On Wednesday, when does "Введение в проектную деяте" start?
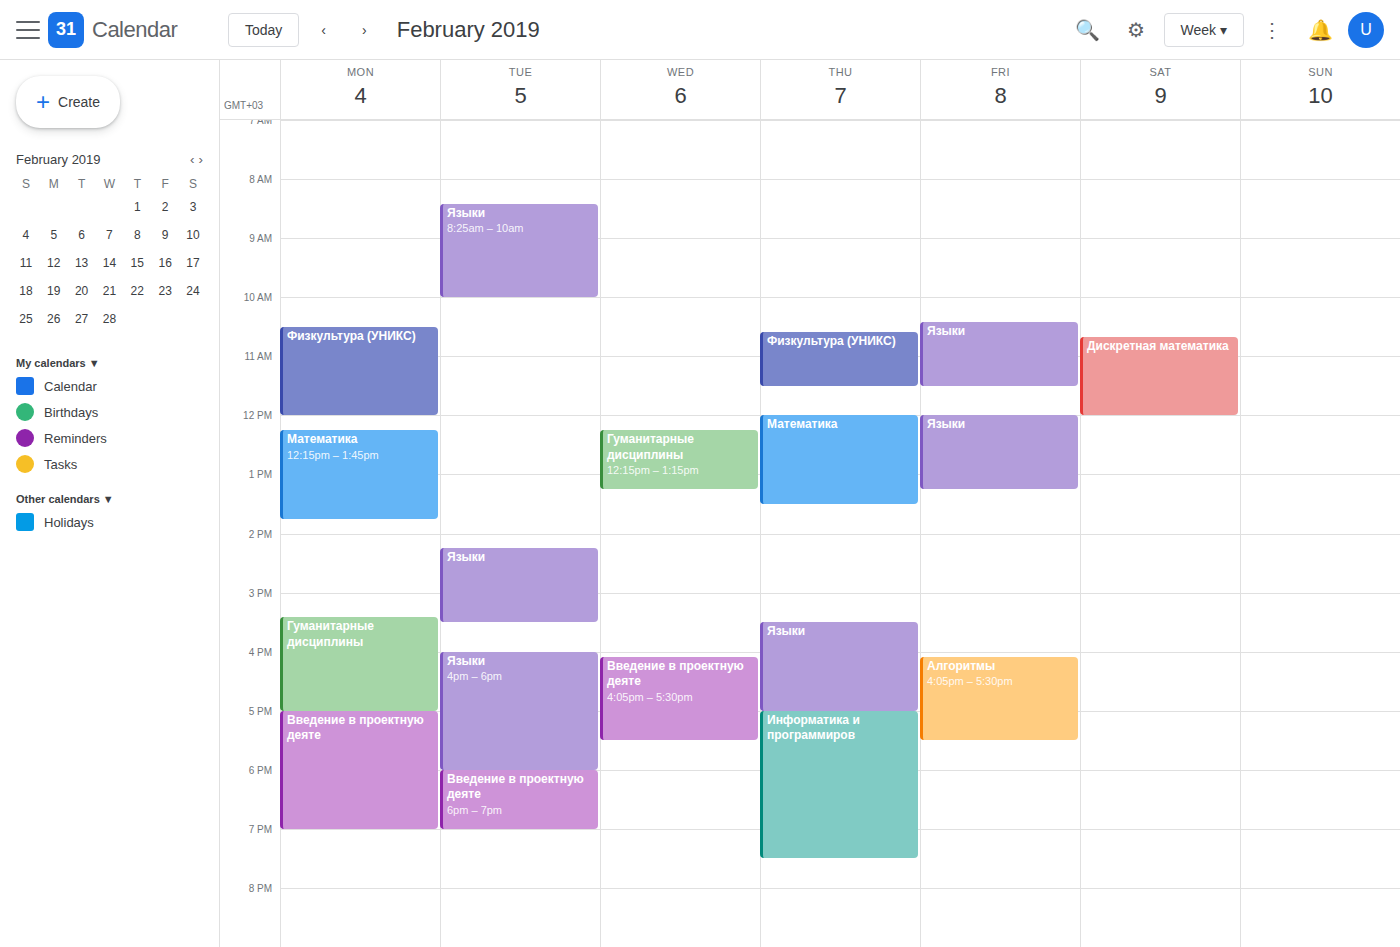
4:05 PM